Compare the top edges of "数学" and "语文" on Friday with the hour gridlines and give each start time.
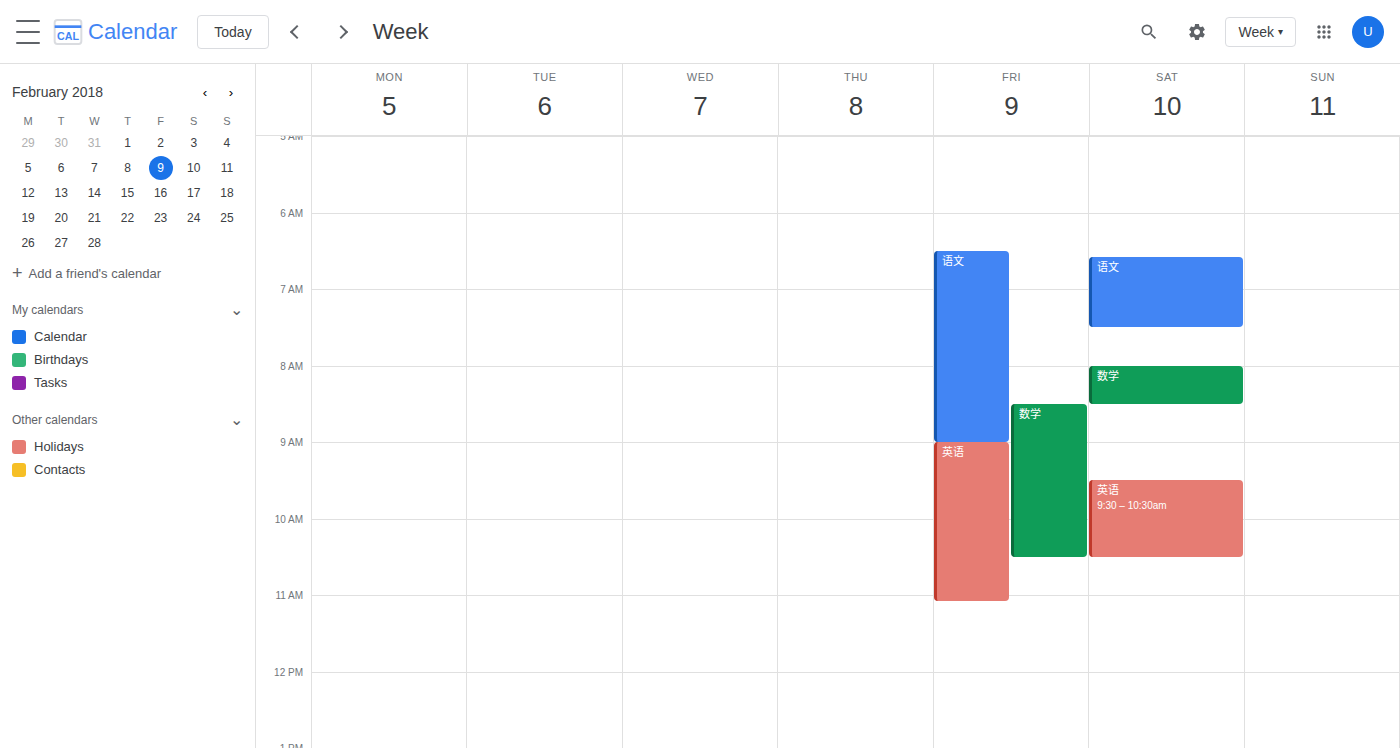
"数学": 8:30 AM, halfway between the 8 AM and 9 AM lines. "语文": 6:30 AM, halfway between the 6 AM and 7 AM lines.